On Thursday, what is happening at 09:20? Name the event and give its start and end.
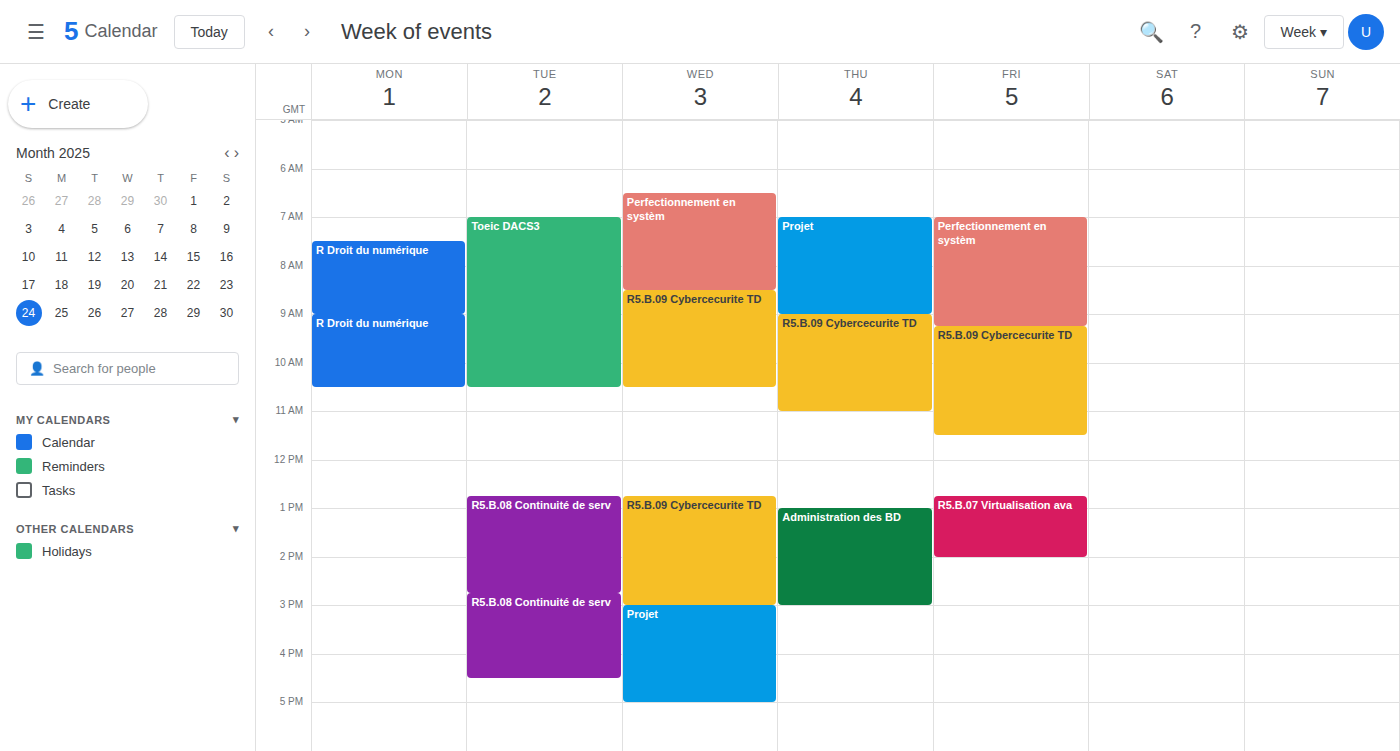
"R5.B.09 Cybercecurite TD", 09:00 to 11:00